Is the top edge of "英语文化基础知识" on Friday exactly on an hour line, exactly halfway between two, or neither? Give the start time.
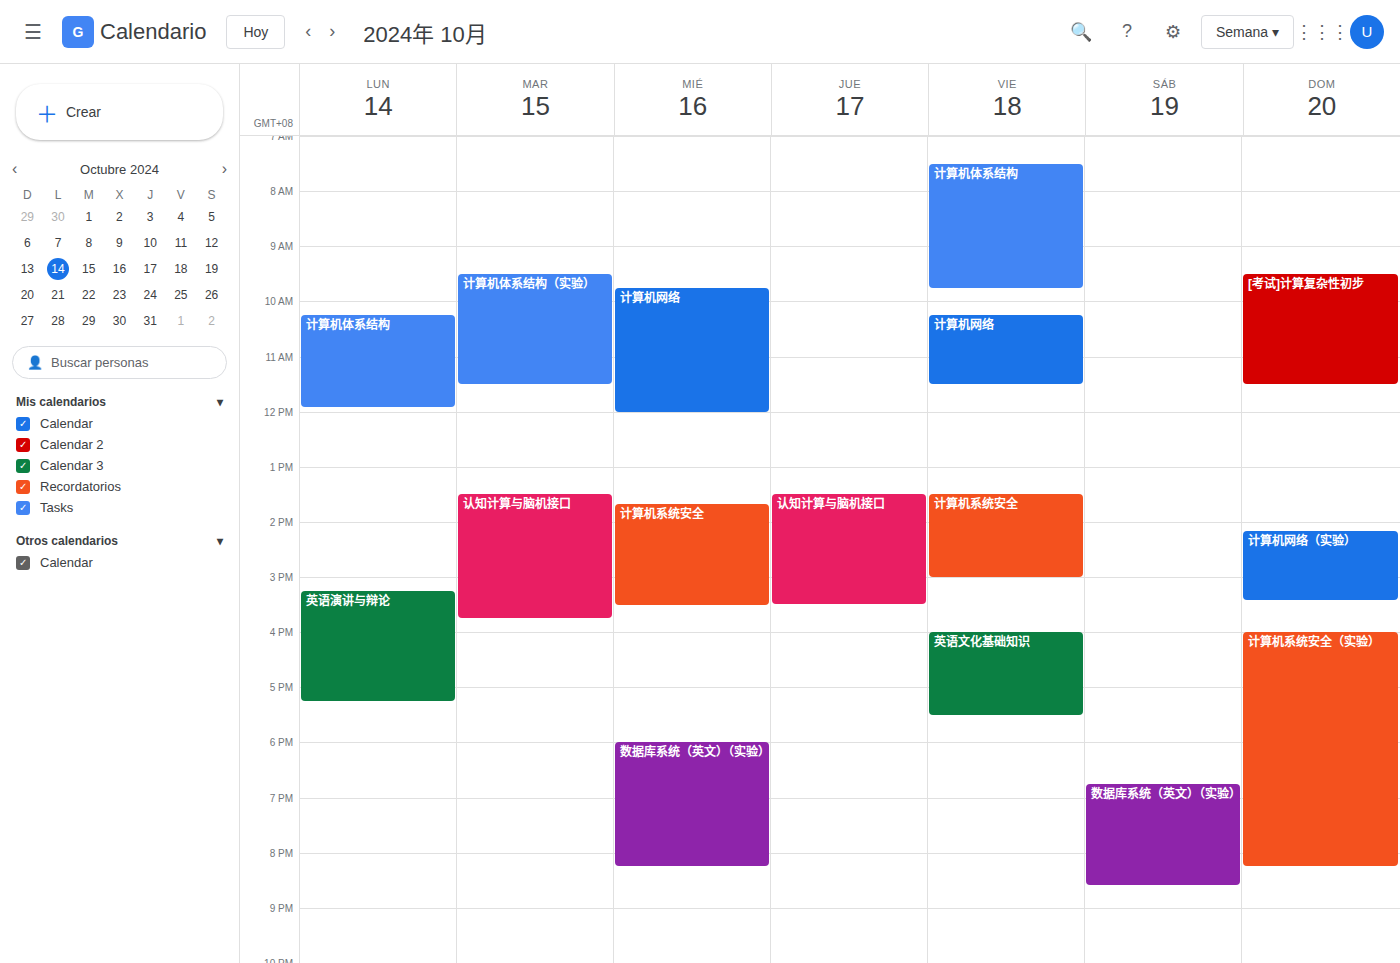
16:00 -- exactly on the 16:00 line.